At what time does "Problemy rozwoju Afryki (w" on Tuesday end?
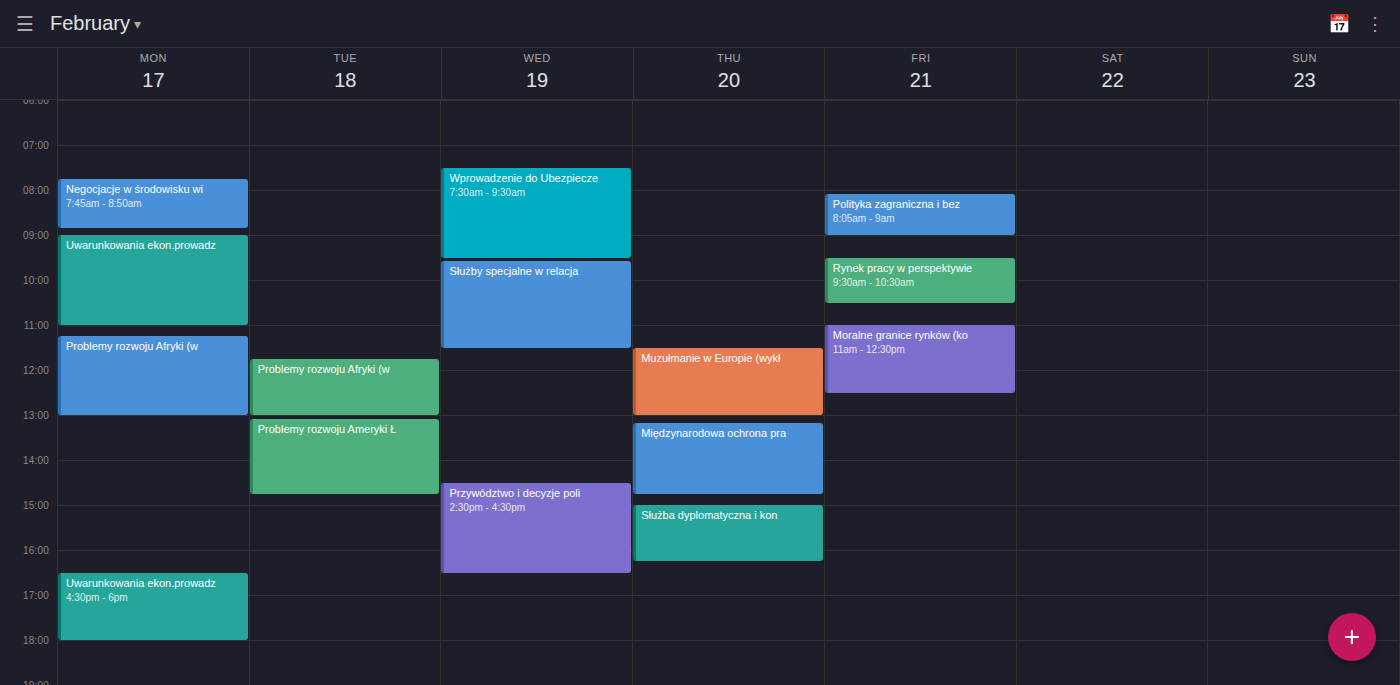
13:00